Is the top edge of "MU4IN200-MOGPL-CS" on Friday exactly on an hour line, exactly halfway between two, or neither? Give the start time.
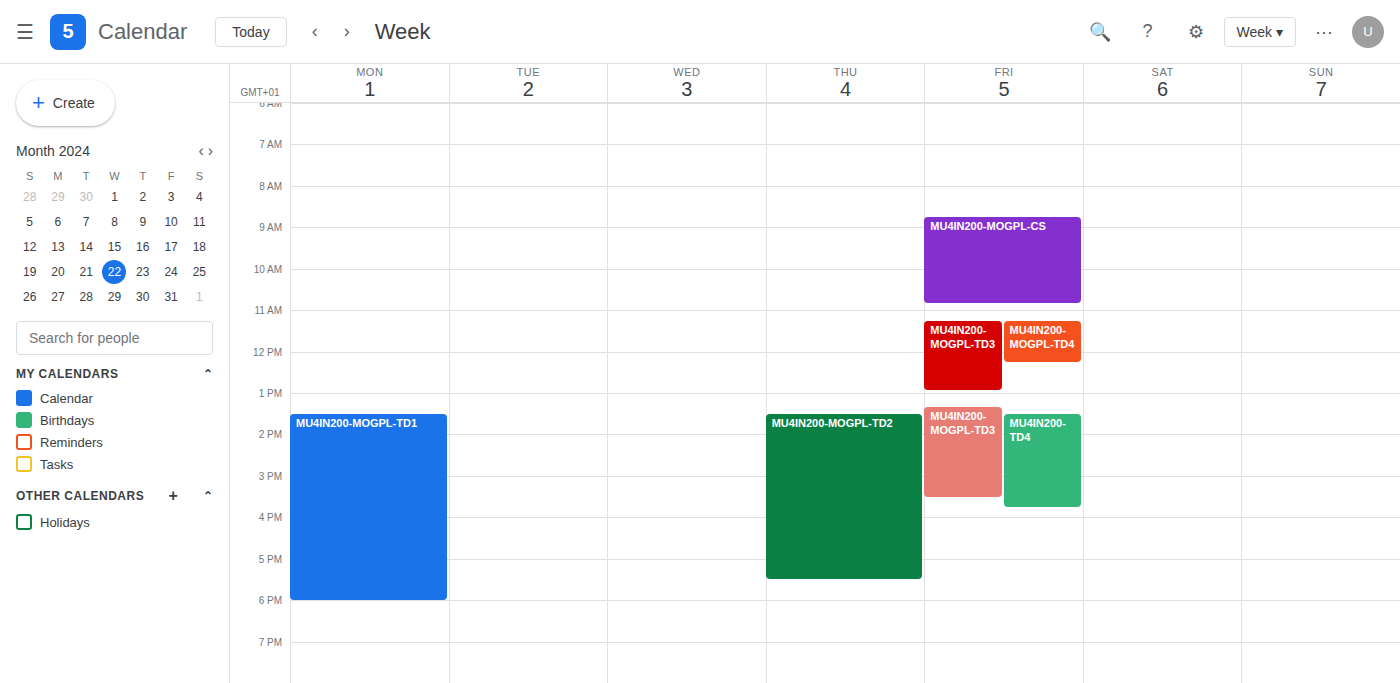
8:45 AM -- neither: three quarters of the way from the 8 AM line to the 9 AM line.